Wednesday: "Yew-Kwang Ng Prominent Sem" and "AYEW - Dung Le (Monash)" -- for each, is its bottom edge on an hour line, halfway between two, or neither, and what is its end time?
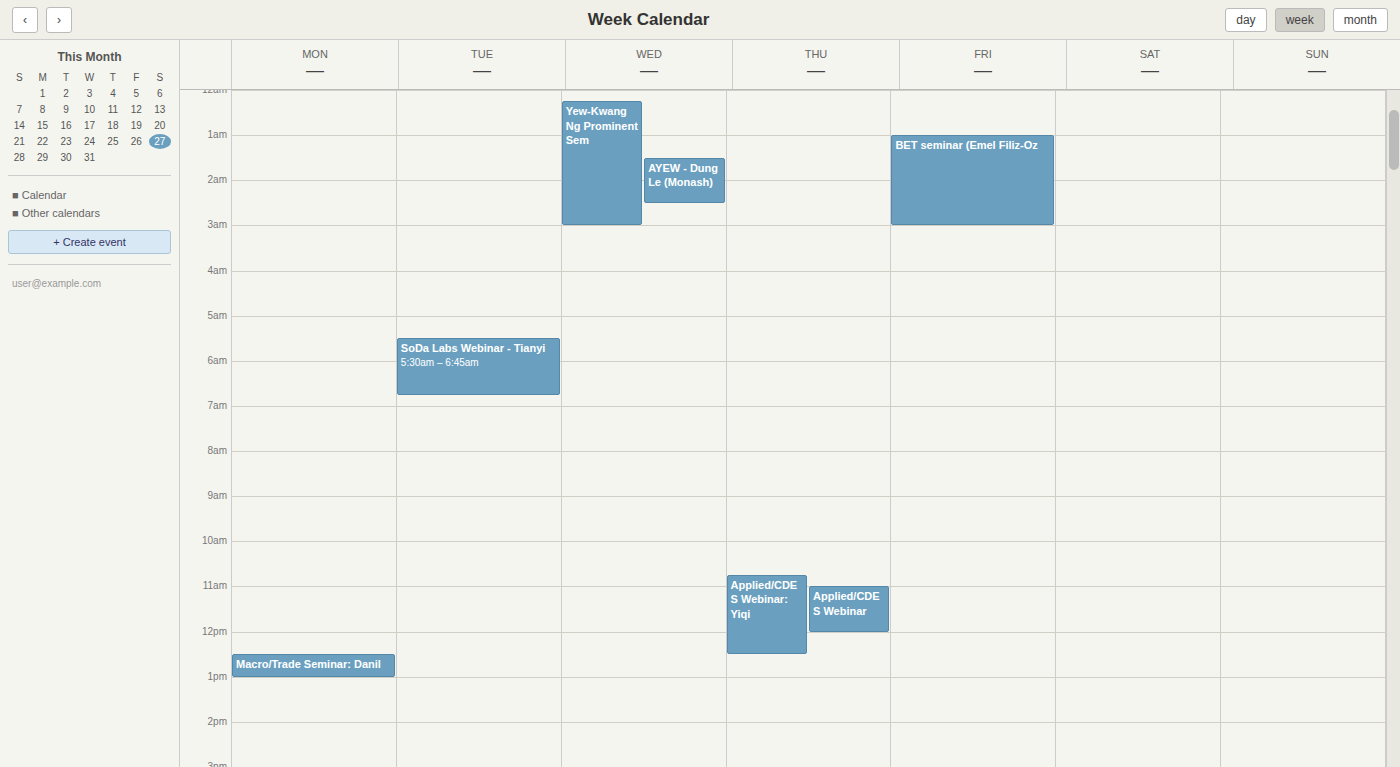
"Yew-Kwang Ng Prominent Sem": 3:00 AM, exactly on the 3 AM line. "AYEW - Dung Le (Monash)": 2:30 AM, halfway between the 2 AM and 3 AM lines.